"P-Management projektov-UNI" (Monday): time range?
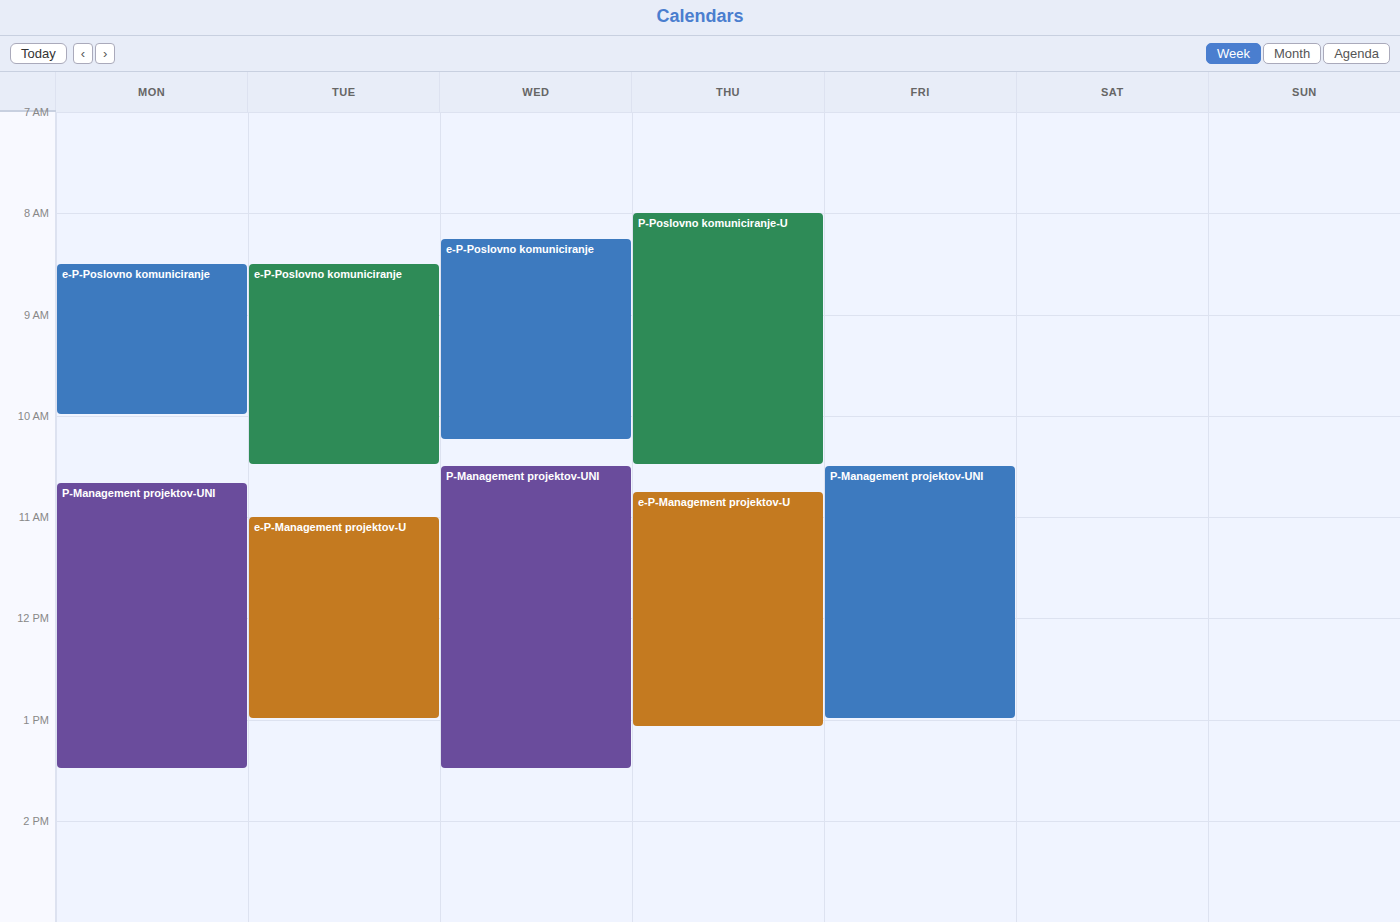
10:40 AM to 1:30 PM